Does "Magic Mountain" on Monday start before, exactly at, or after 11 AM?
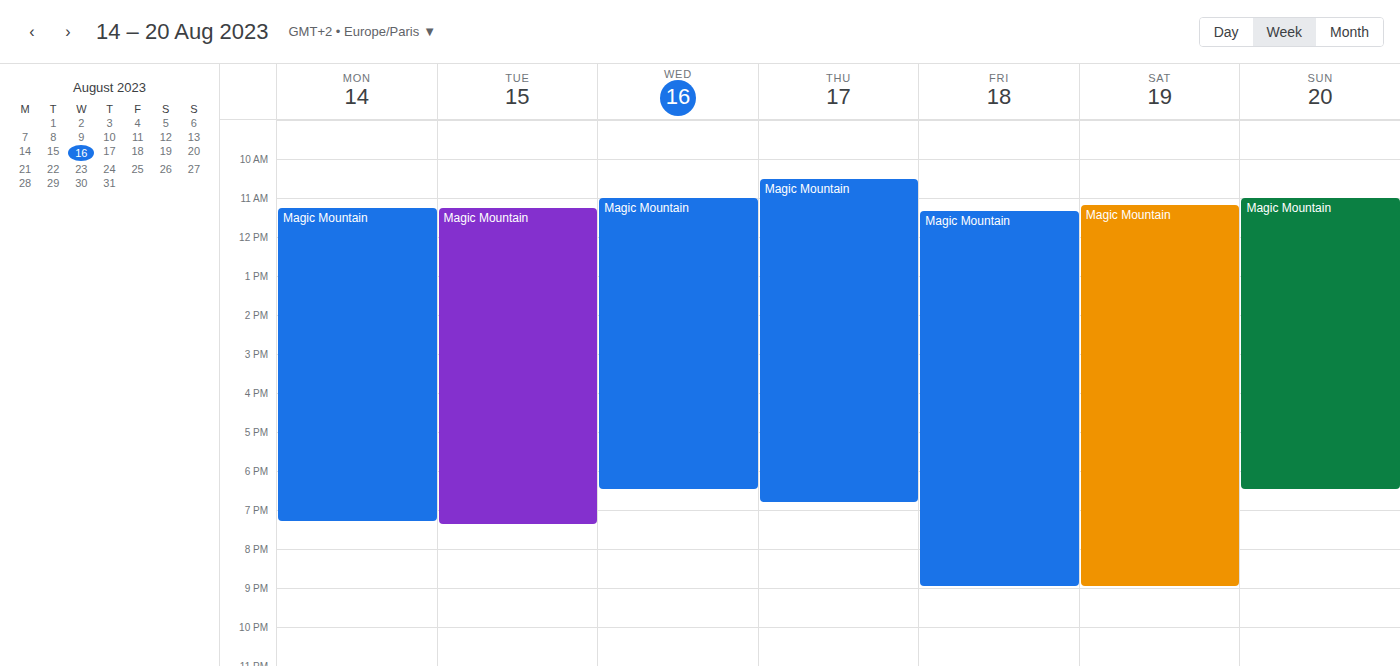
11:15 AM -- after 11 AM, 15 minutes below the 11 AM line.